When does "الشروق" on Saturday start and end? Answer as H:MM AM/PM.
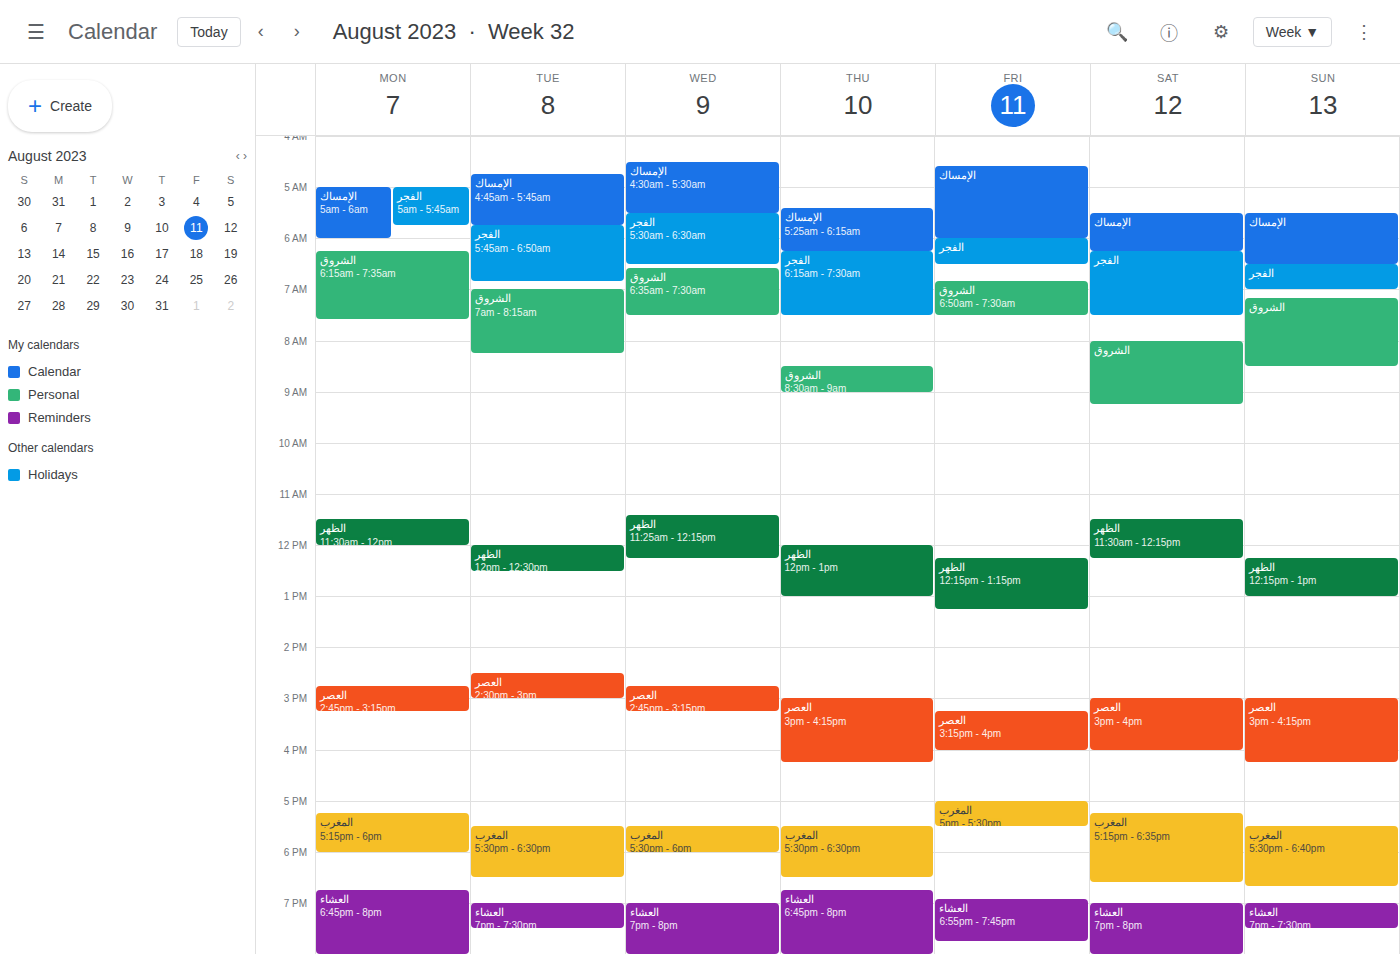
8:00 AM to 9:15 AM